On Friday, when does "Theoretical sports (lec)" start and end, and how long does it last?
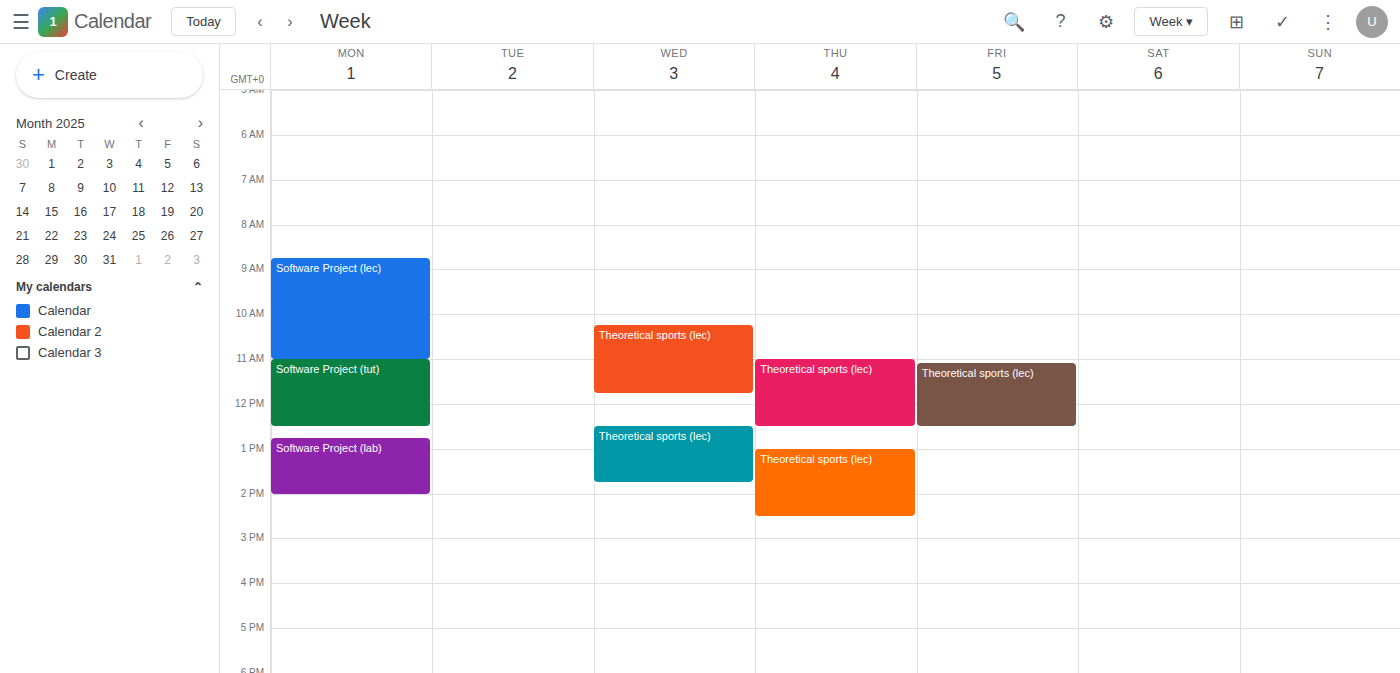
11:05 AM to 12:30 PM, 1 hour 25 minutes